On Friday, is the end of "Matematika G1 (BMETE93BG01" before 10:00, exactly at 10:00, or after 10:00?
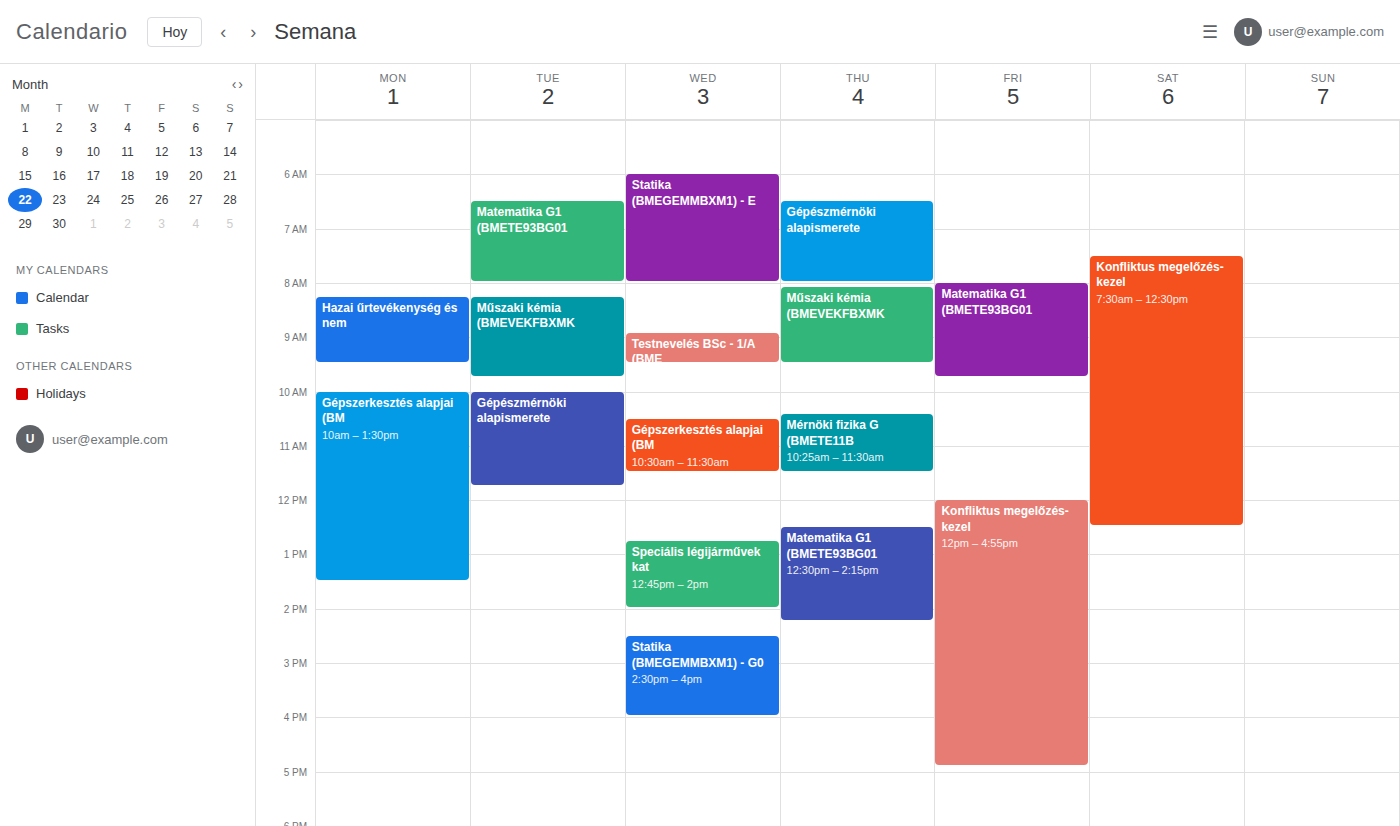
09:45 -- before 10:00, 15 minutes above the 10:00 line.